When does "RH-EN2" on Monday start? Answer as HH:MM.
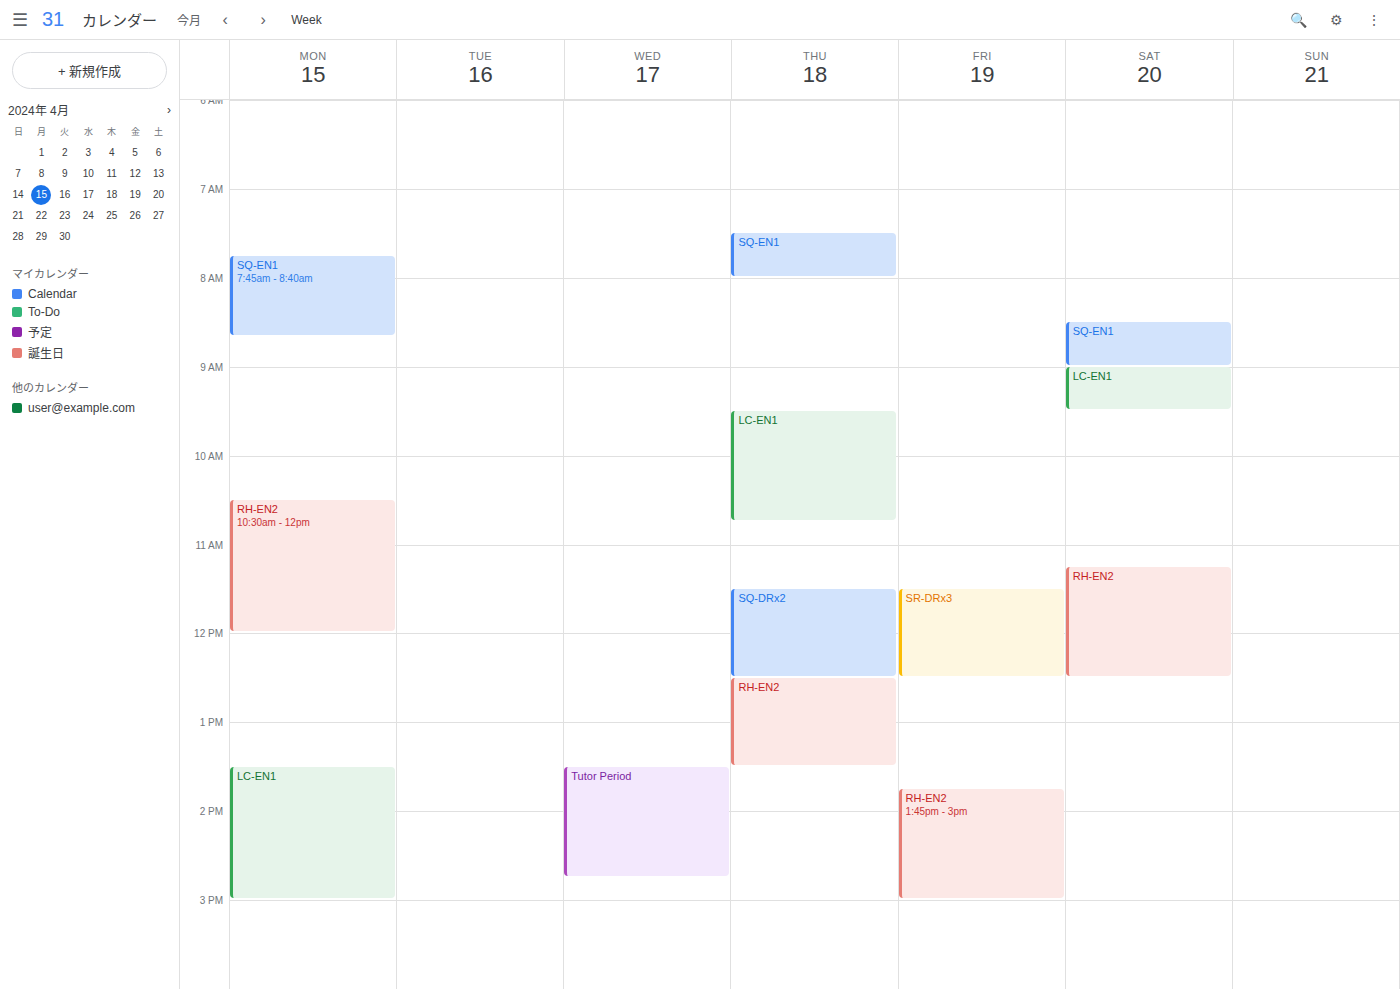
10:30